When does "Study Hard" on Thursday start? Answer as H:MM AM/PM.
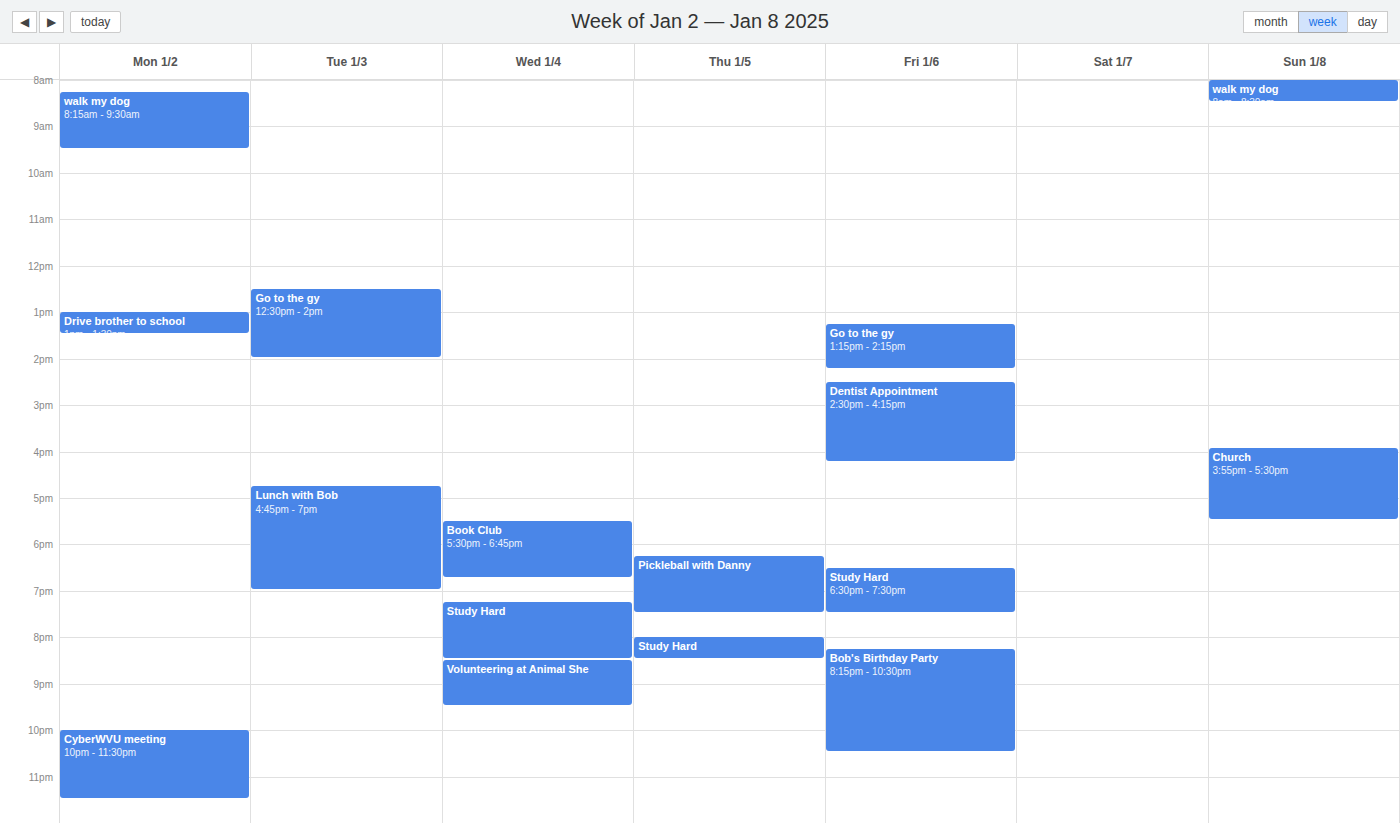
8:00 PM